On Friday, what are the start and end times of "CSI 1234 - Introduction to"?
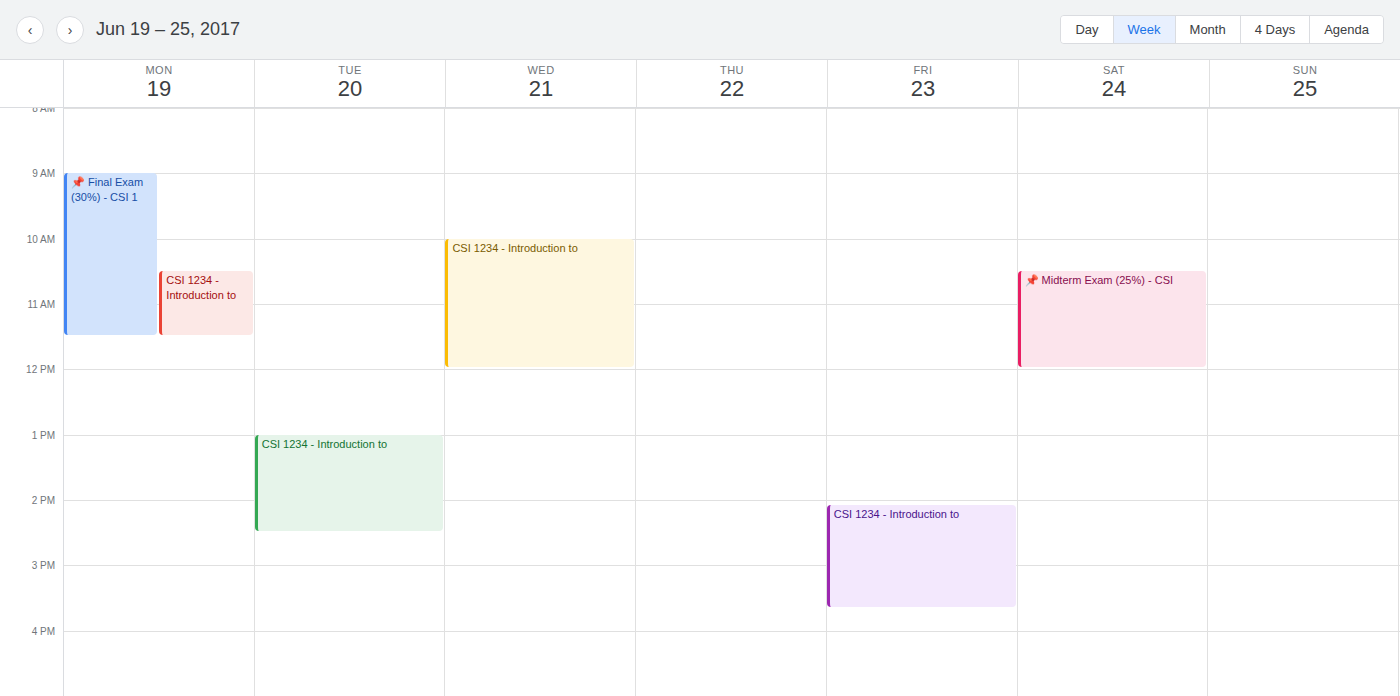
2:05 PM to 3:40 PM